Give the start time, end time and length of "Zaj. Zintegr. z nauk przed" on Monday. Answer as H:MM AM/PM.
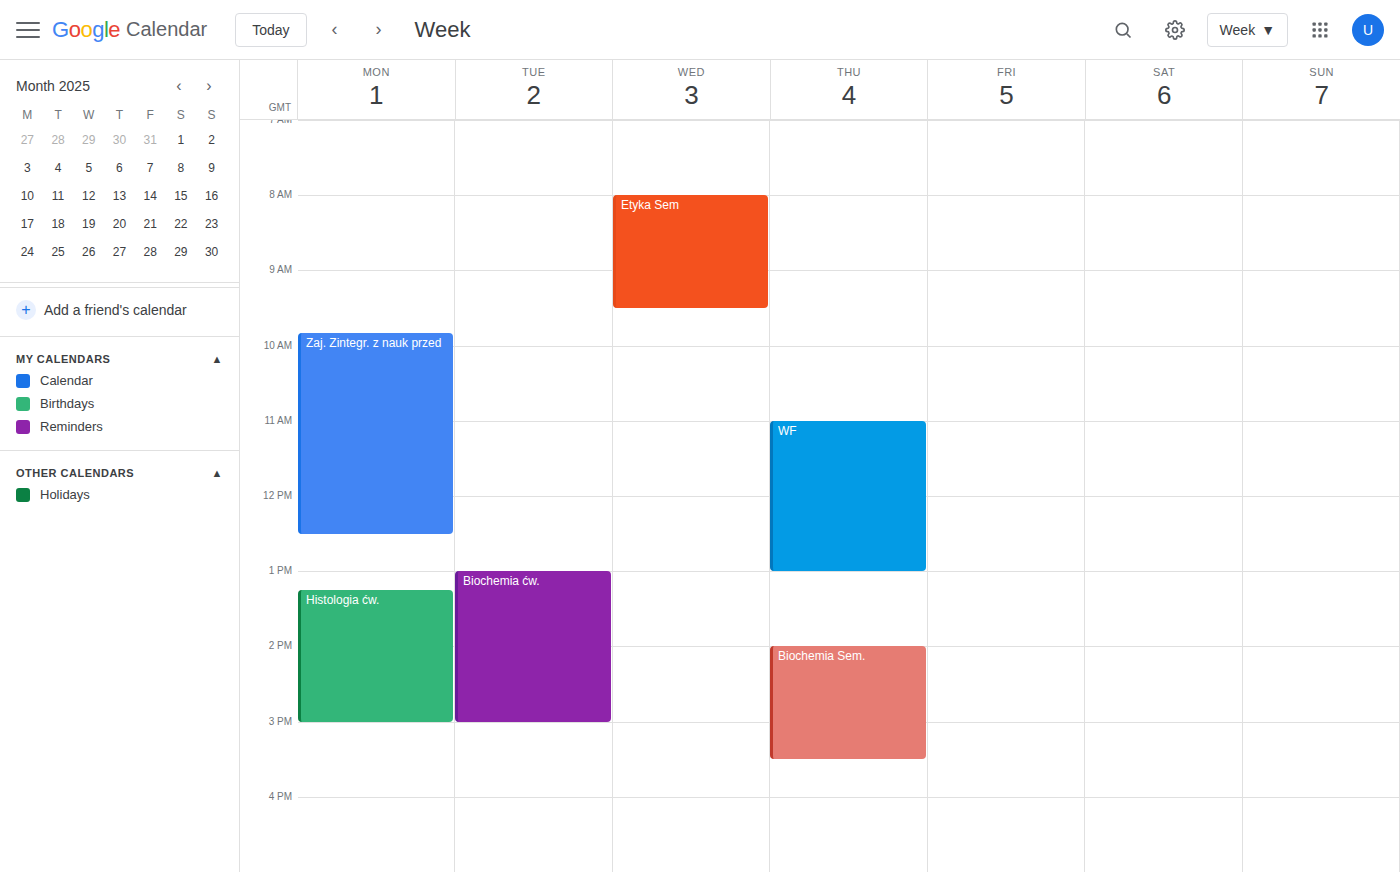
9:50 AM to 12:30 PM, 2 hours 40 minutes